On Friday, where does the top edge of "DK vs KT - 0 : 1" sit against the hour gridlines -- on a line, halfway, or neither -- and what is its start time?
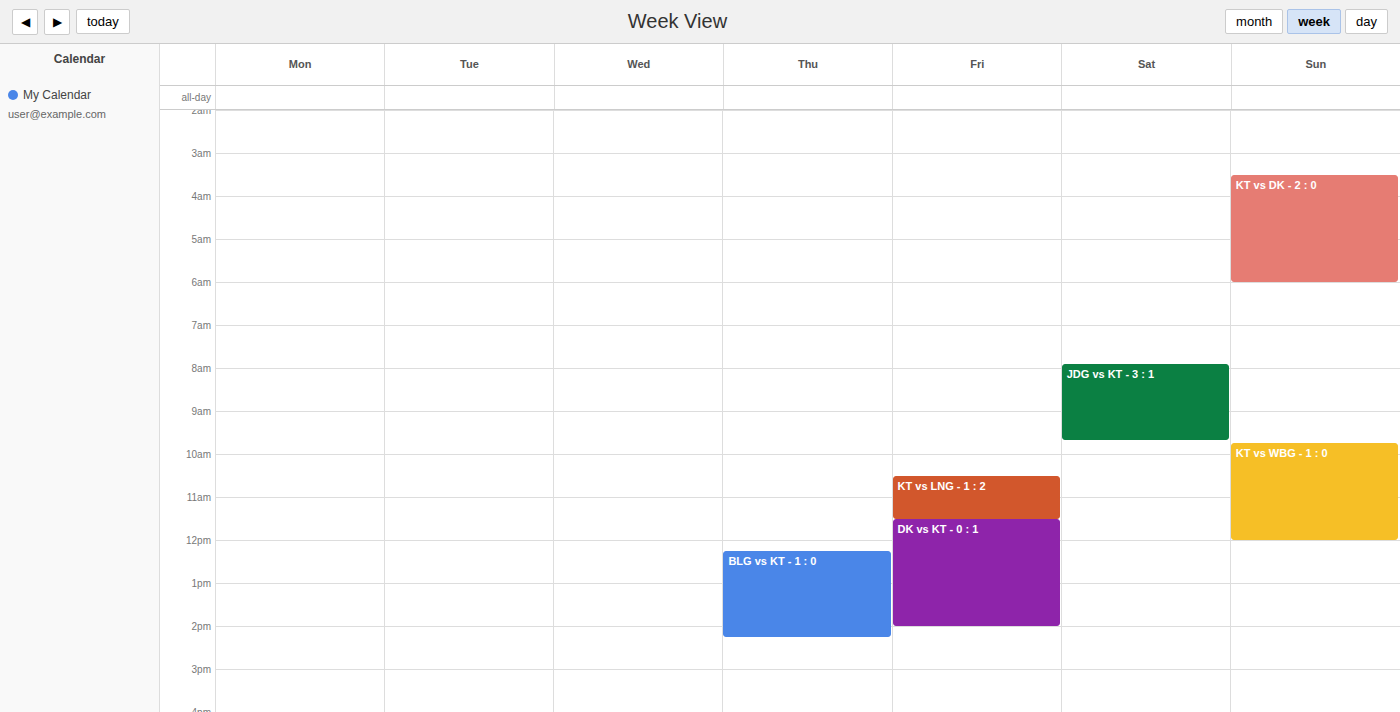
11:30 AM -- halfway between the 11 AM and 12 PM lines.